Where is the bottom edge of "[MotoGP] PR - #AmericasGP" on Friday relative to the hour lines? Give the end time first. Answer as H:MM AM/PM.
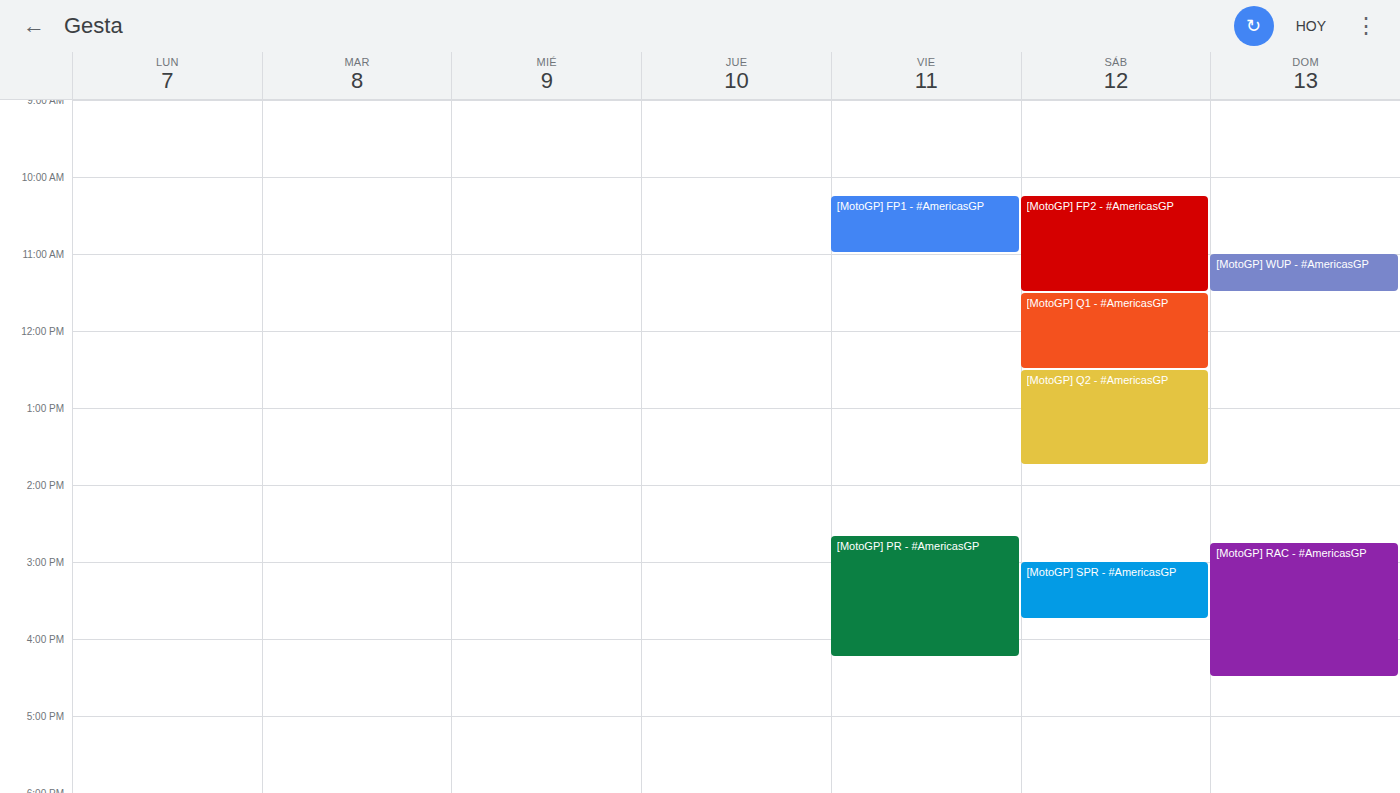
4:15 PM -- neither: a quarter of the way from the 4 PM line to the 5 PM line.